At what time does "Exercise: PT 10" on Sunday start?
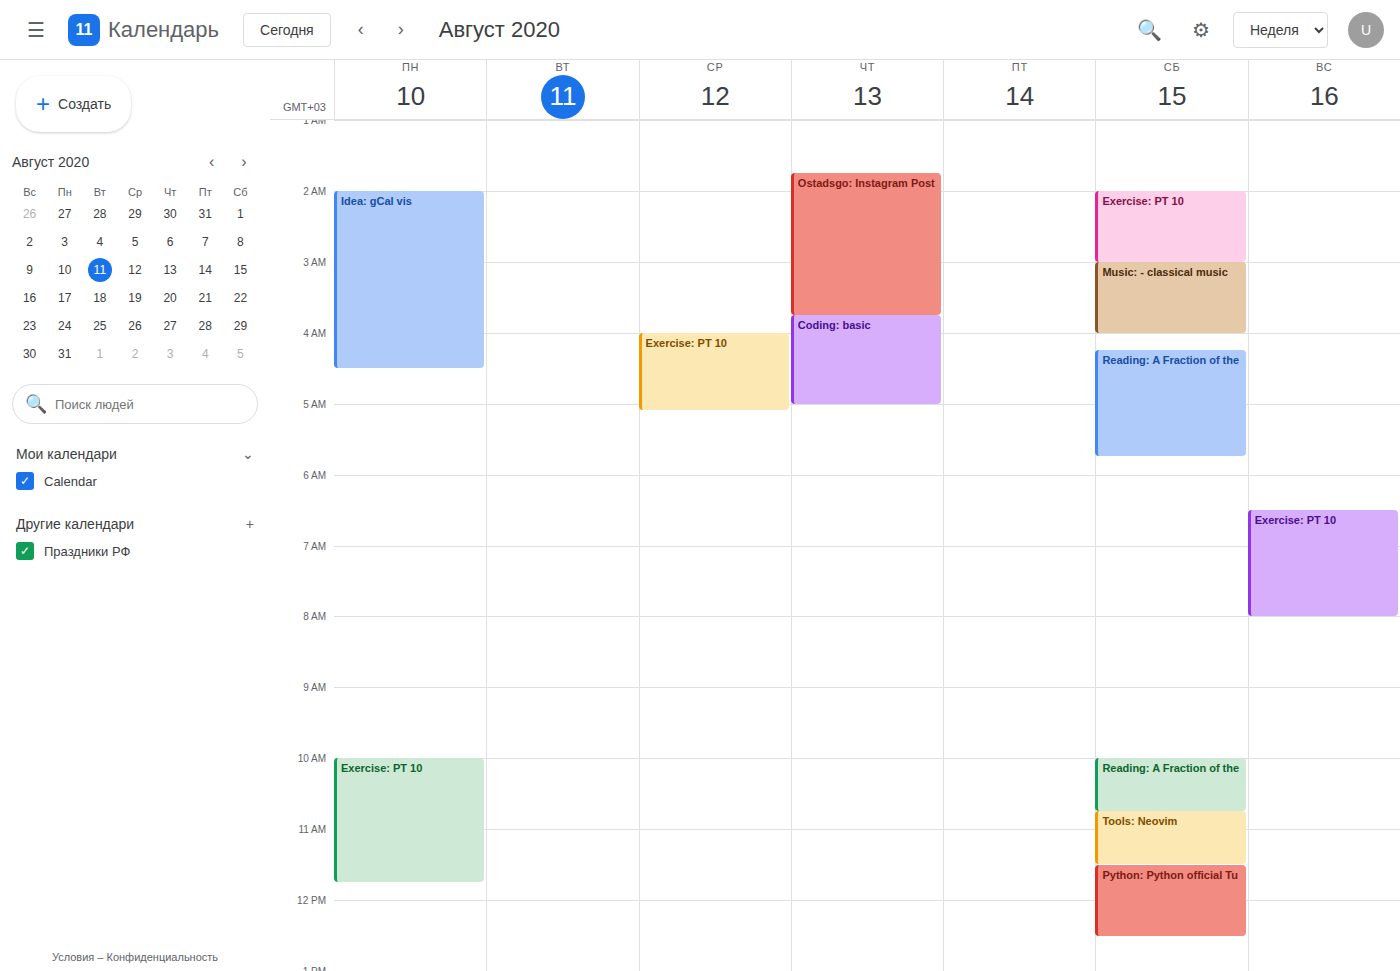
06:30